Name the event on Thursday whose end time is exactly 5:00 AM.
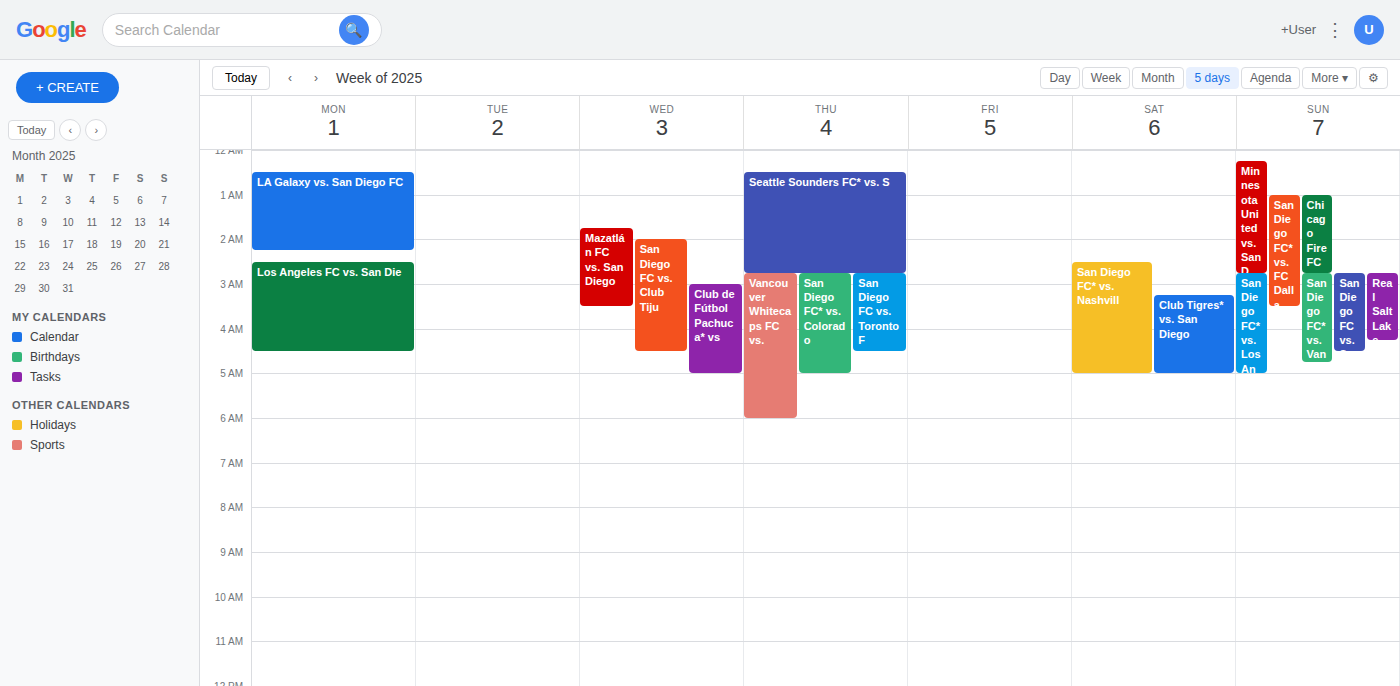
"San Diego FC* vs. Colorado"